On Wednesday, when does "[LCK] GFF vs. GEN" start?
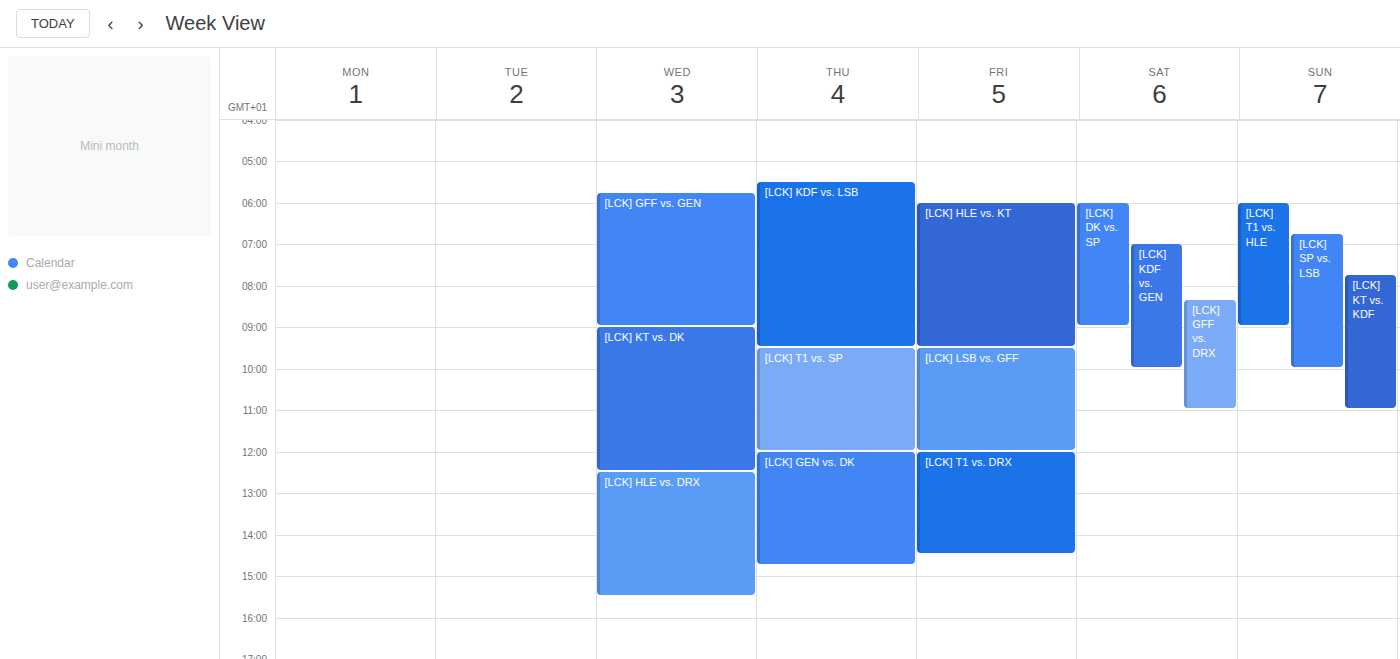
5:45 AM